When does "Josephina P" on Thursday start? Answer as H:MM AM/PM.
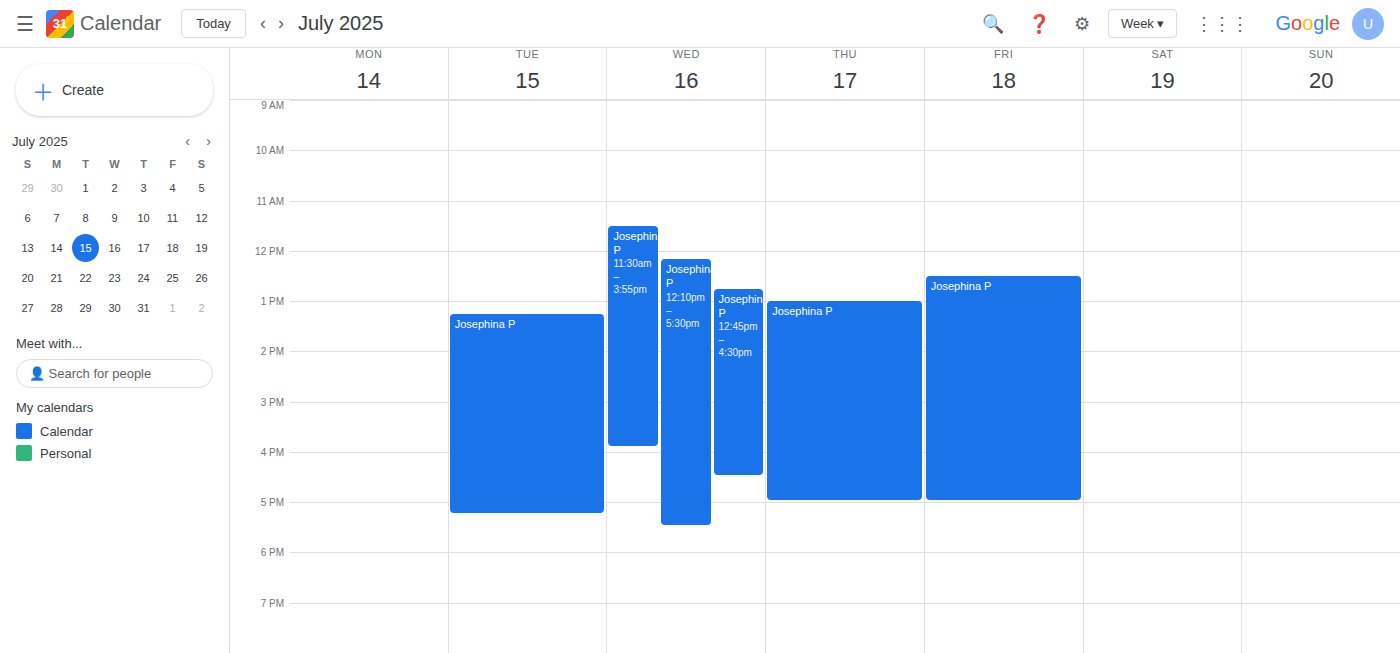
1:00 PM